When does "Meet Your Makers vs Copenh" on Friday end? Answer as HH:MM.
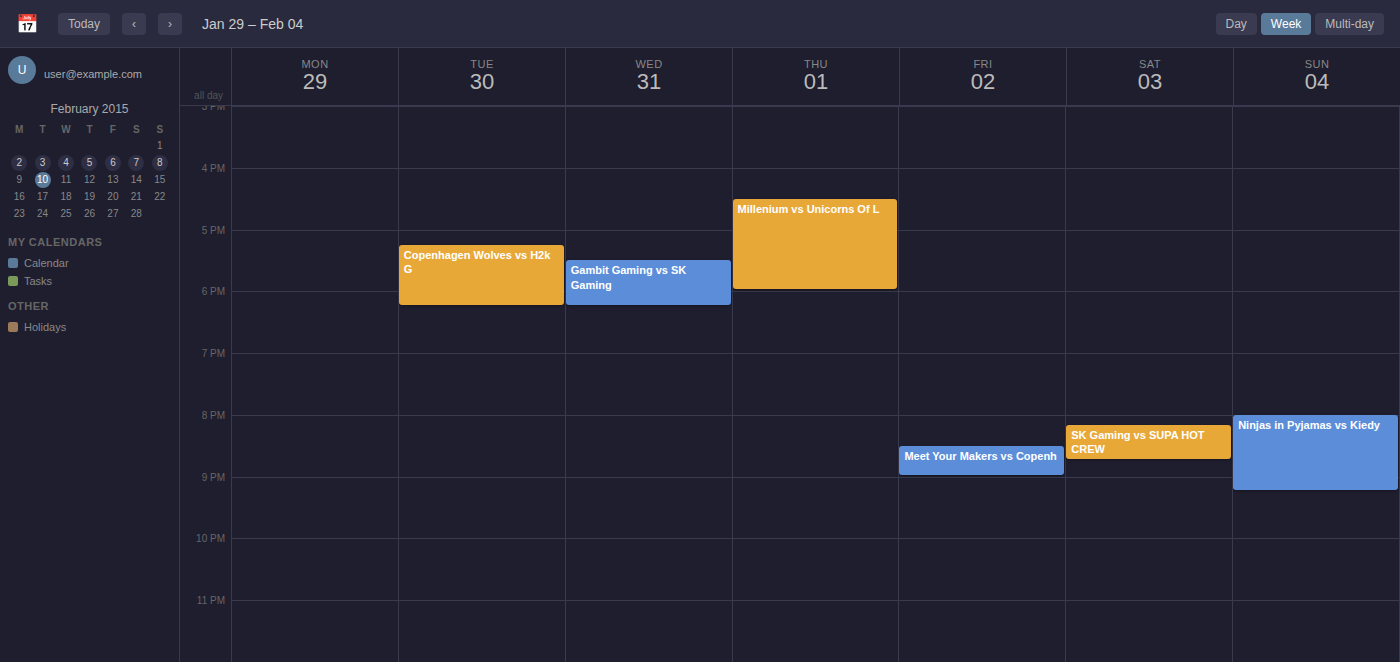
21:00